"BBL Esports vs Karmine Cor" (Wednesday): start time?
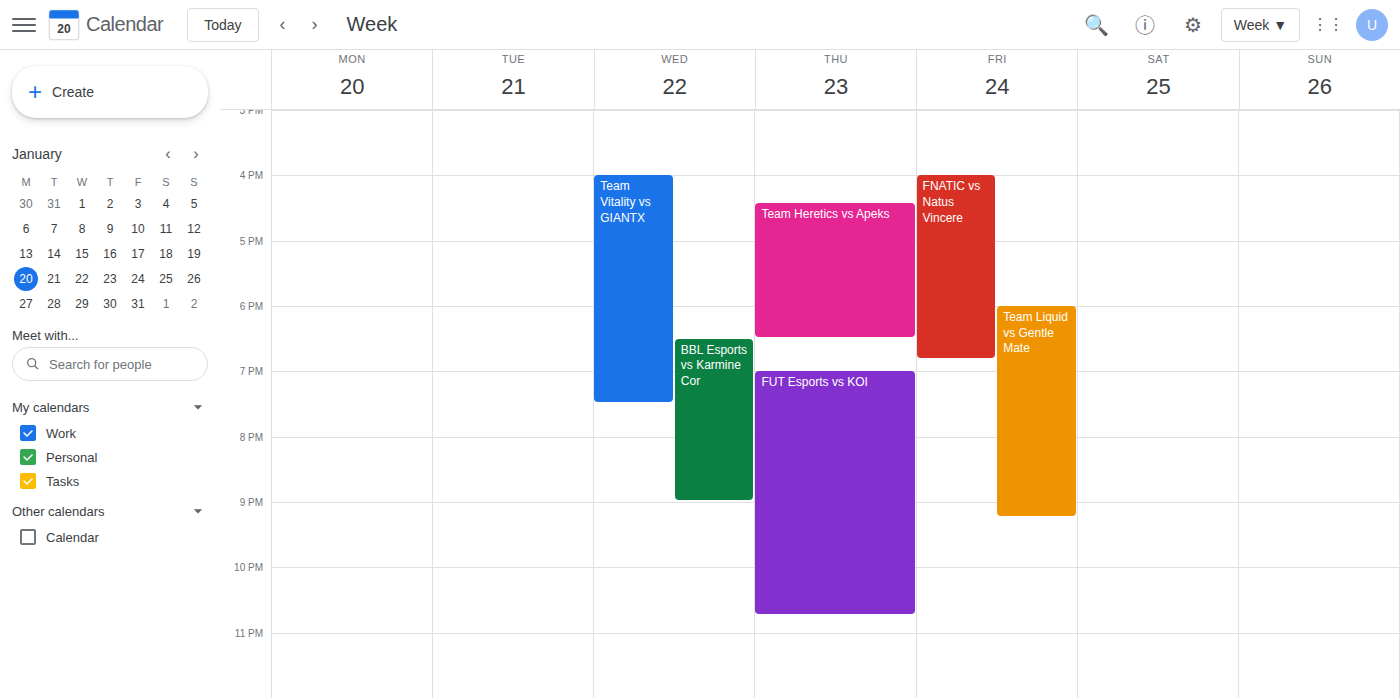
6:30 PM